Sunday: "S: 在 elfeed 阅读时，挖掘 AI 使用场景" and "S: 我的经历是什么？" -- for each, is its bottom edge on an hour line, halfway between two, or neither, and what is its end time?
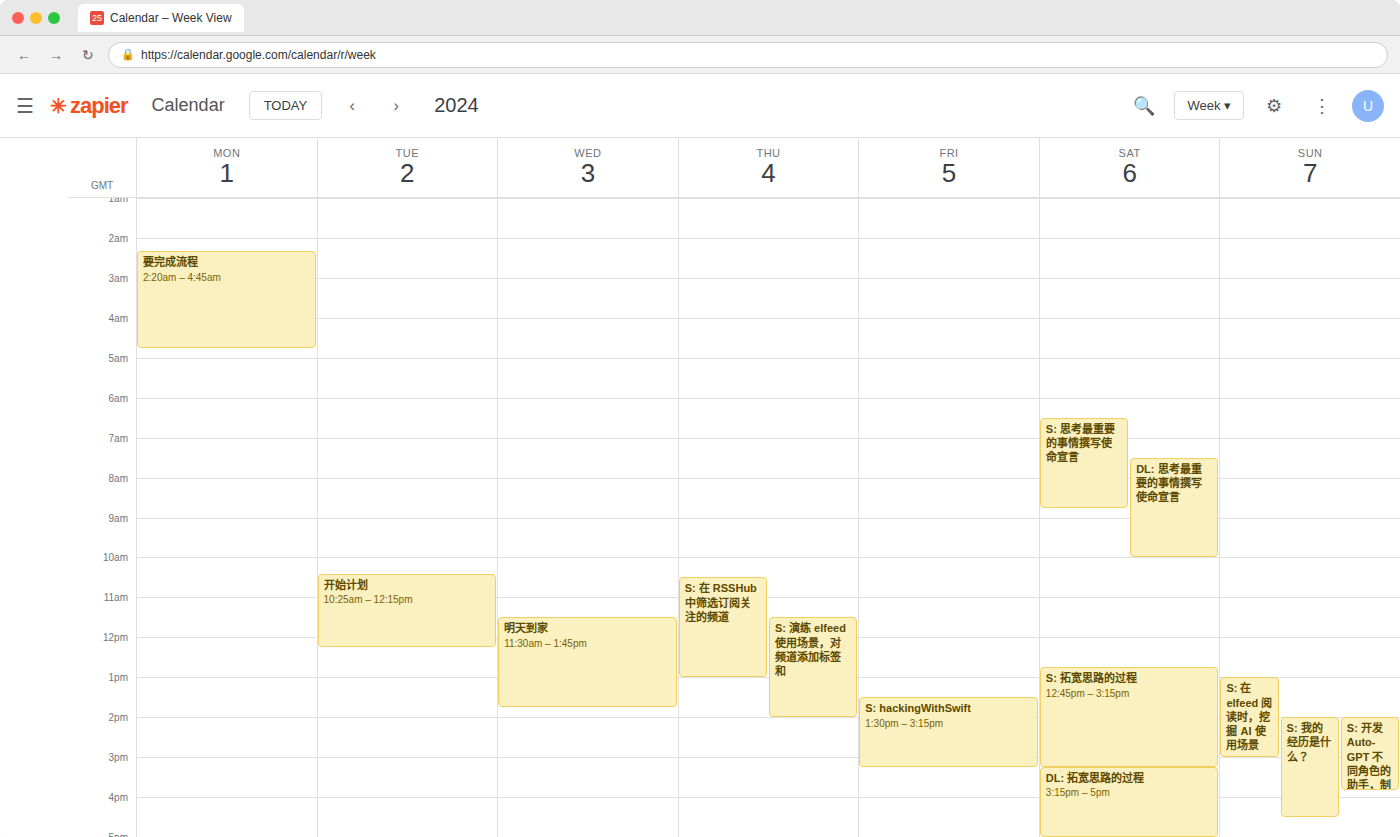
"S: 在 elfeed 阅读时，挖掘 AI 使用场景": 3:00 PM, exactly on the 3 PM line. "S: 我的经历是什么？": 4:30 PM, halfway between the 4 PM and 5 PM lines.